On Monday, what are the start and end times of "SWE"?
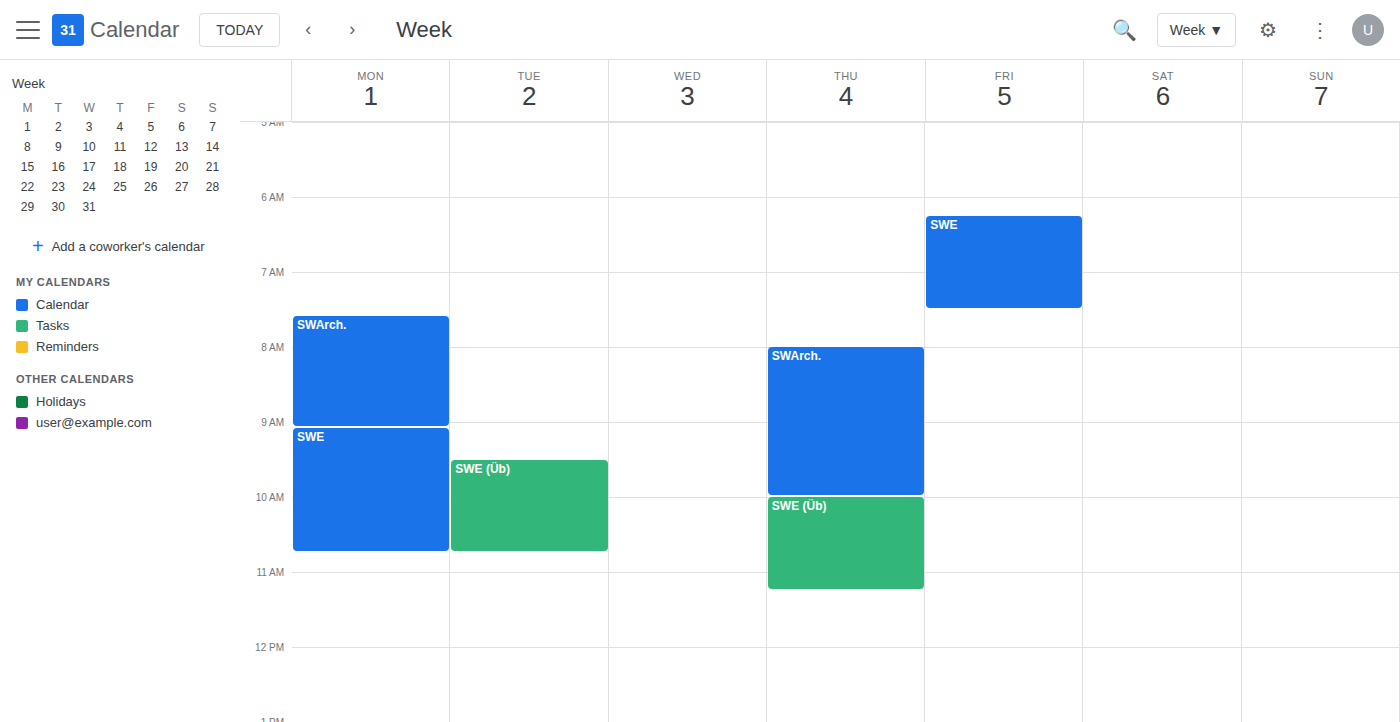
9:05 AM to 10:45 AM